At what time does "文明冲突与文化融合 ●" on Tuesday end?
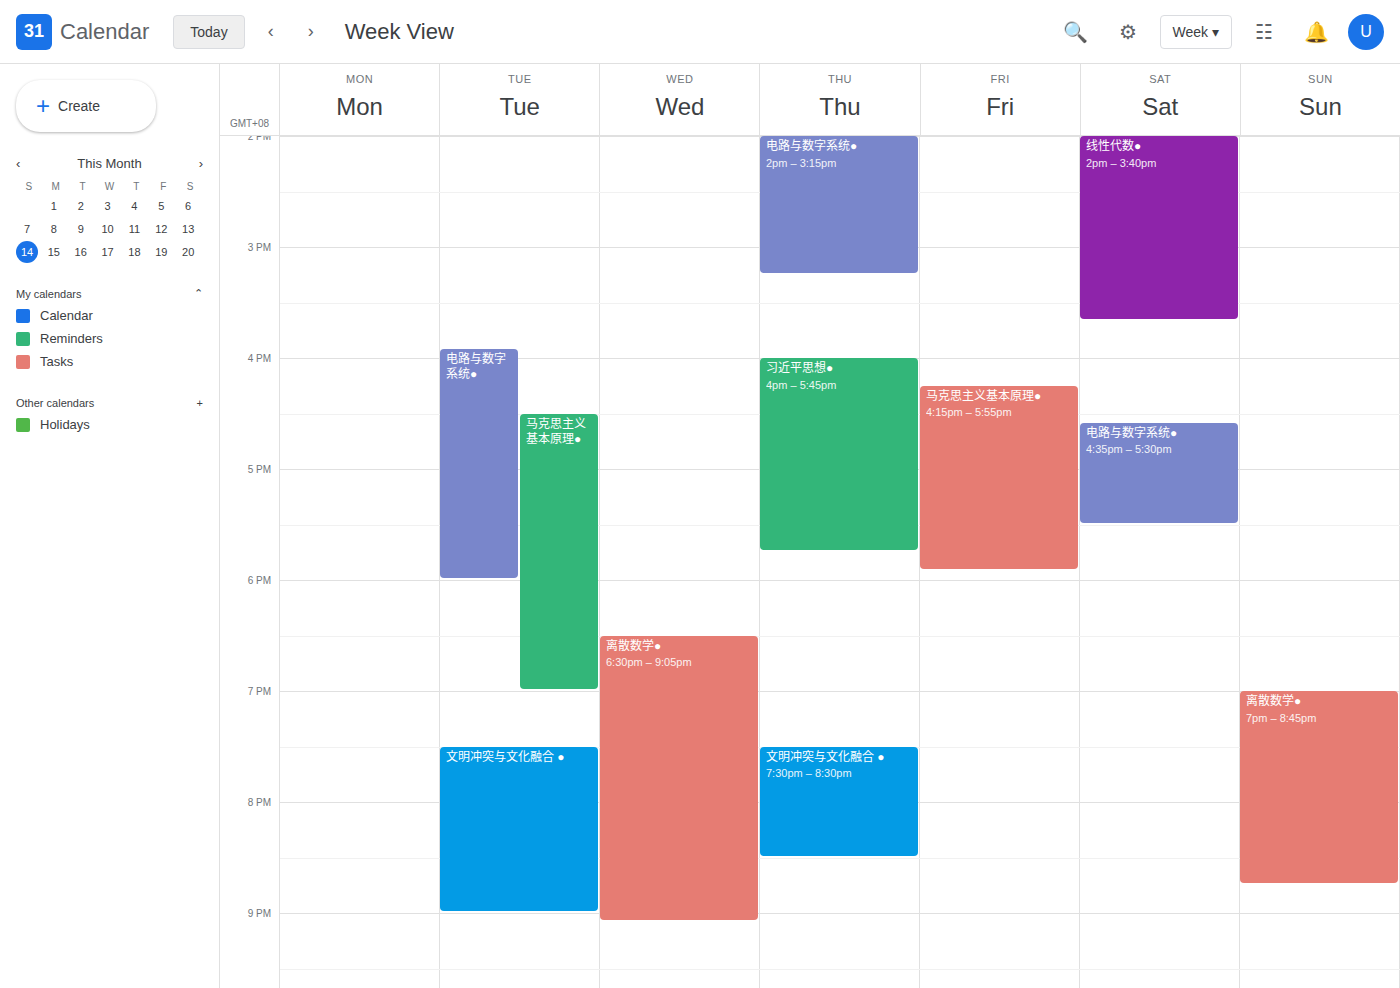
9:00 PM